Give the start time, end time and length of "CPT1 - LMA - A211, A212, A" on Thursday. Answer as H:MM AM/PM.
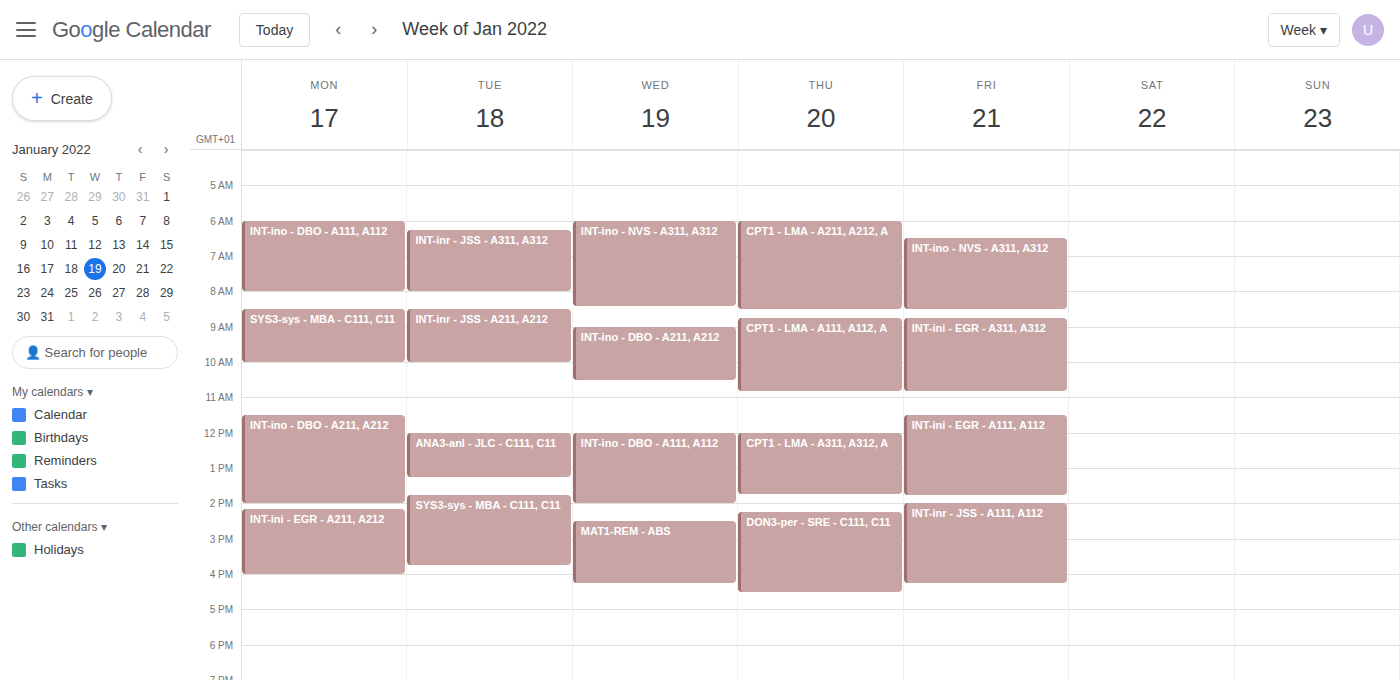
6:00 AM to 8:30 AM, 2 hours 30 minutes